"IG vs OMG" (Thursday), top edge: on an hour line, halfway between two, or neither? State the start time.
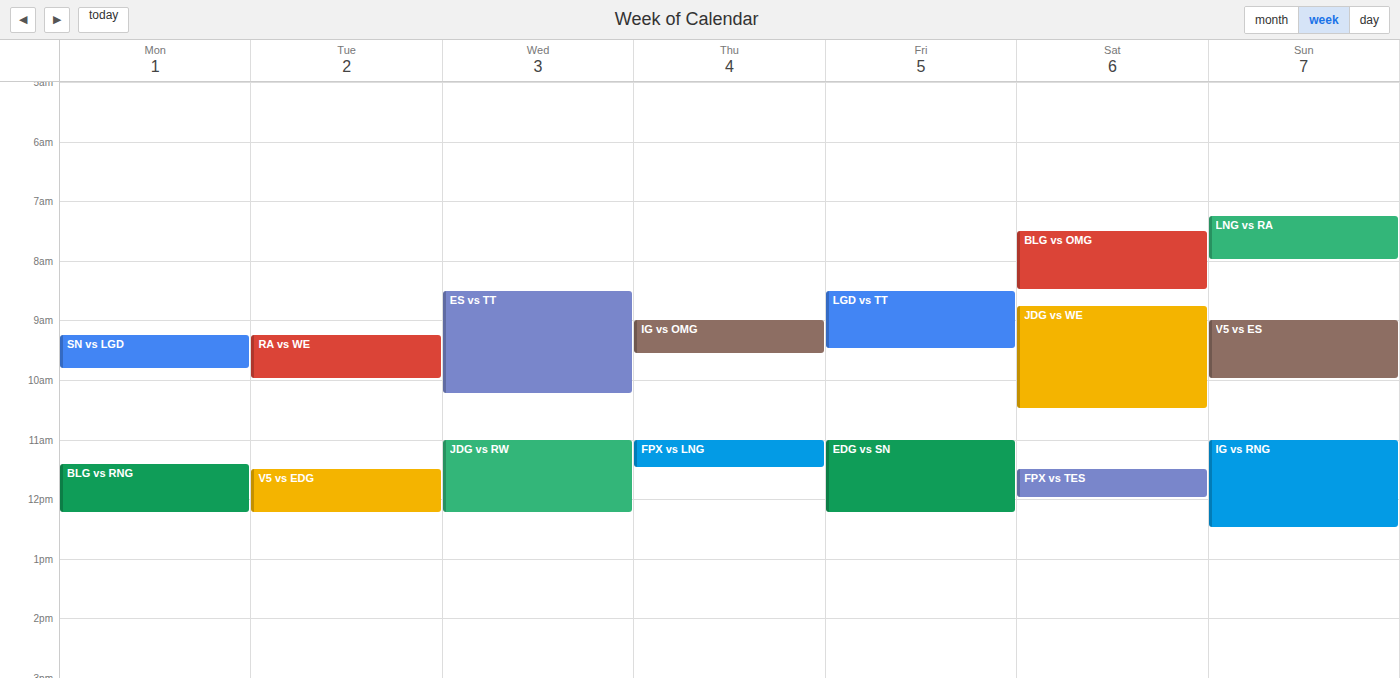
9:00 AM -- exactly on the 9 AM line.